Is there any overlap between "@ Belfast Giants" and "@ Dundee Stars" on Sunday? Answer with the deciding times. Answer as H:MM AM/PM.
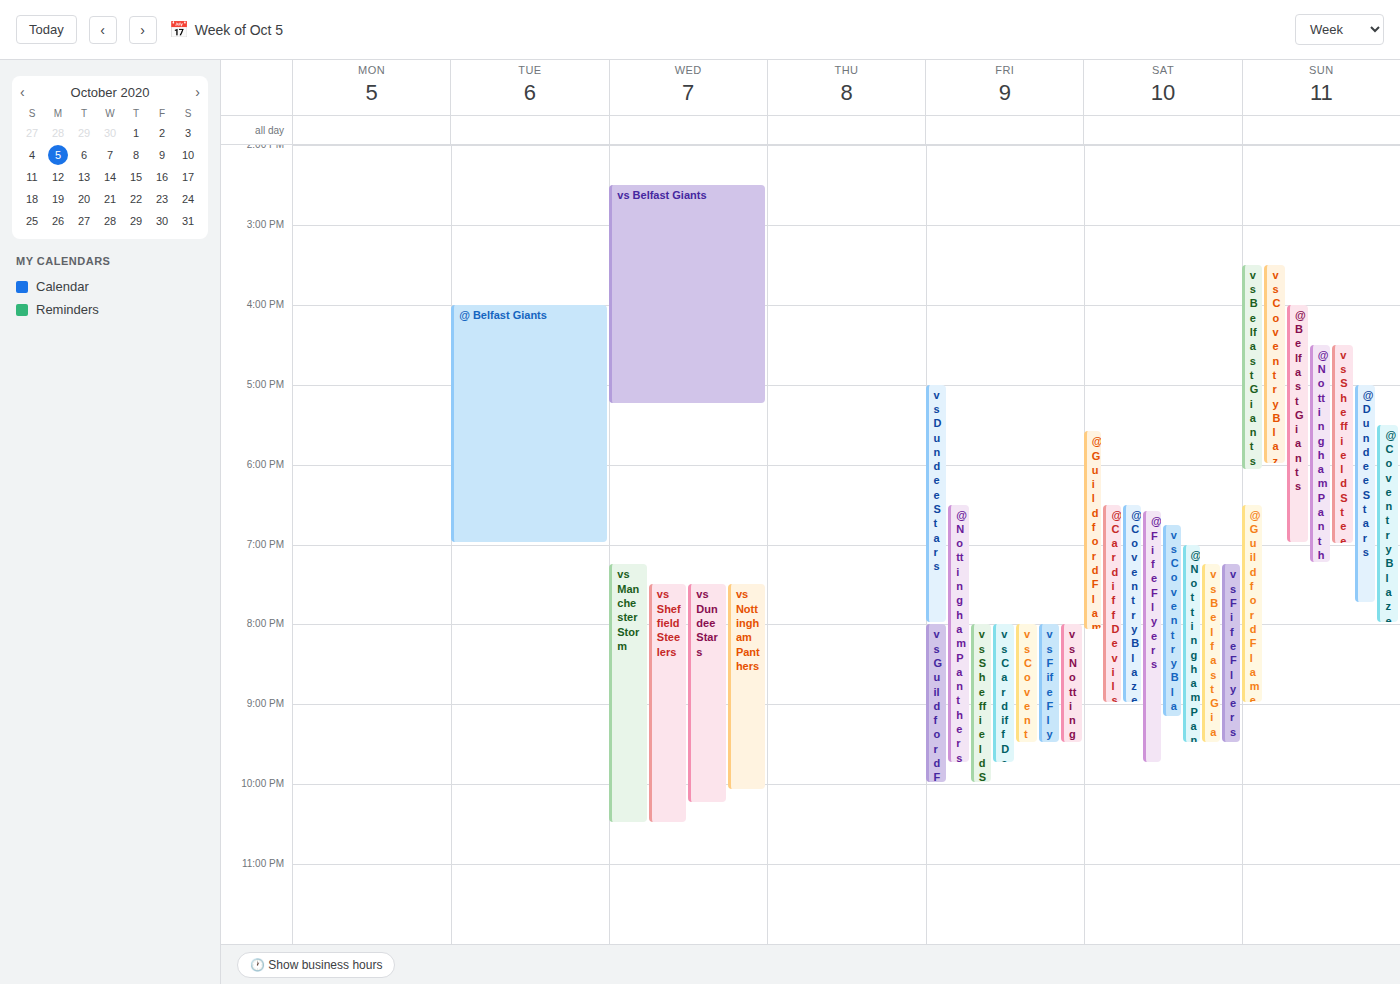
"@ Dundee Stars" starts at 5:00 PM, before "@ Belfast Giants" ends at 7:00 PM -- they overlap.